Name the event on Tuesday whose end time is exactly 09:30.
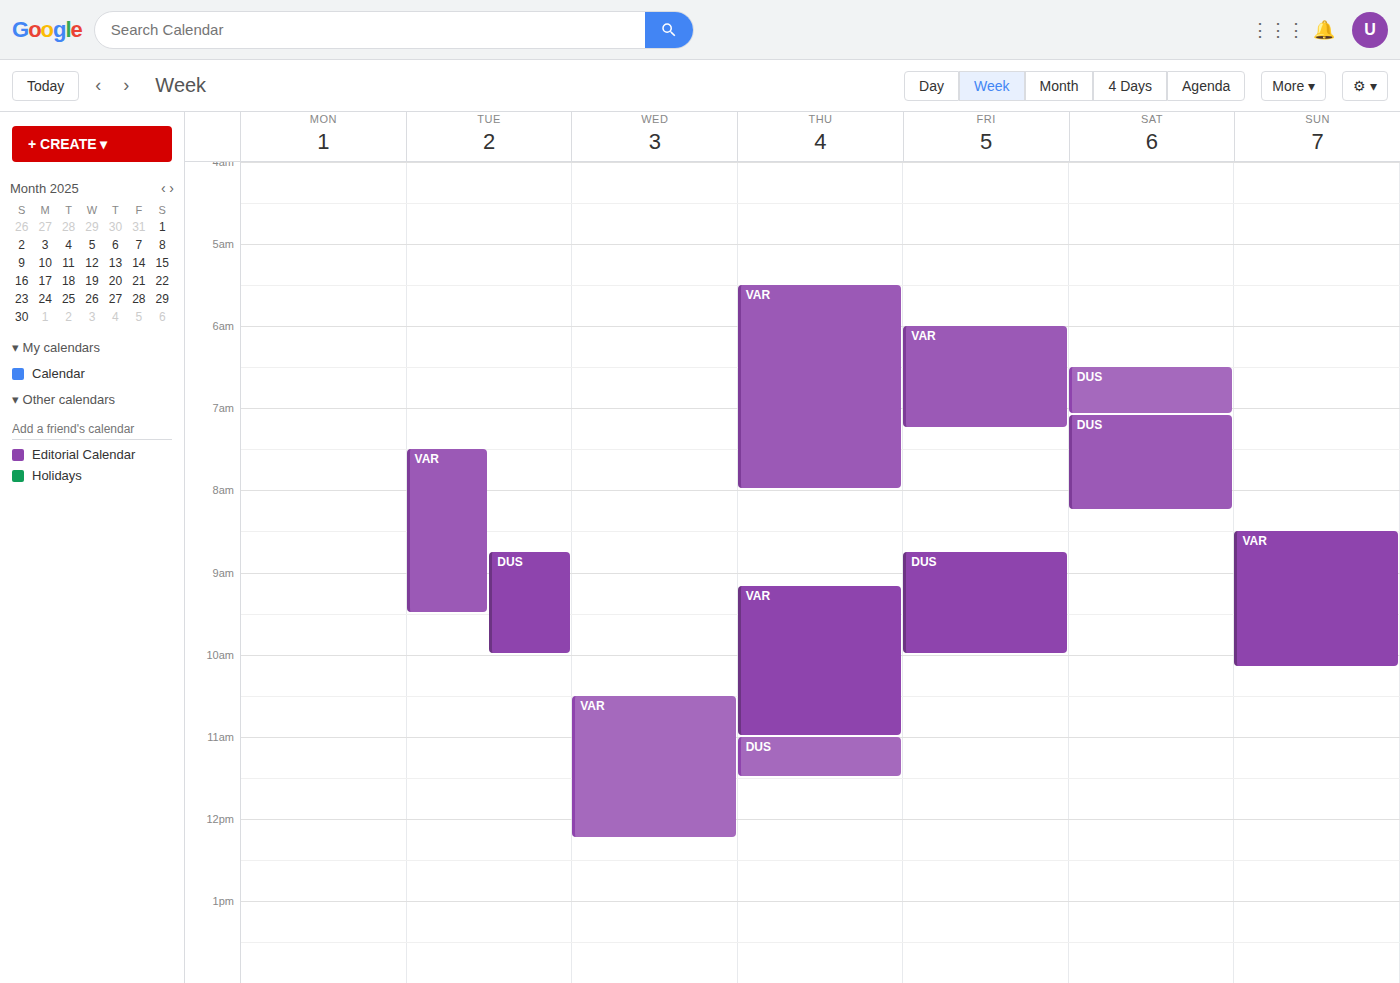
"VAR"